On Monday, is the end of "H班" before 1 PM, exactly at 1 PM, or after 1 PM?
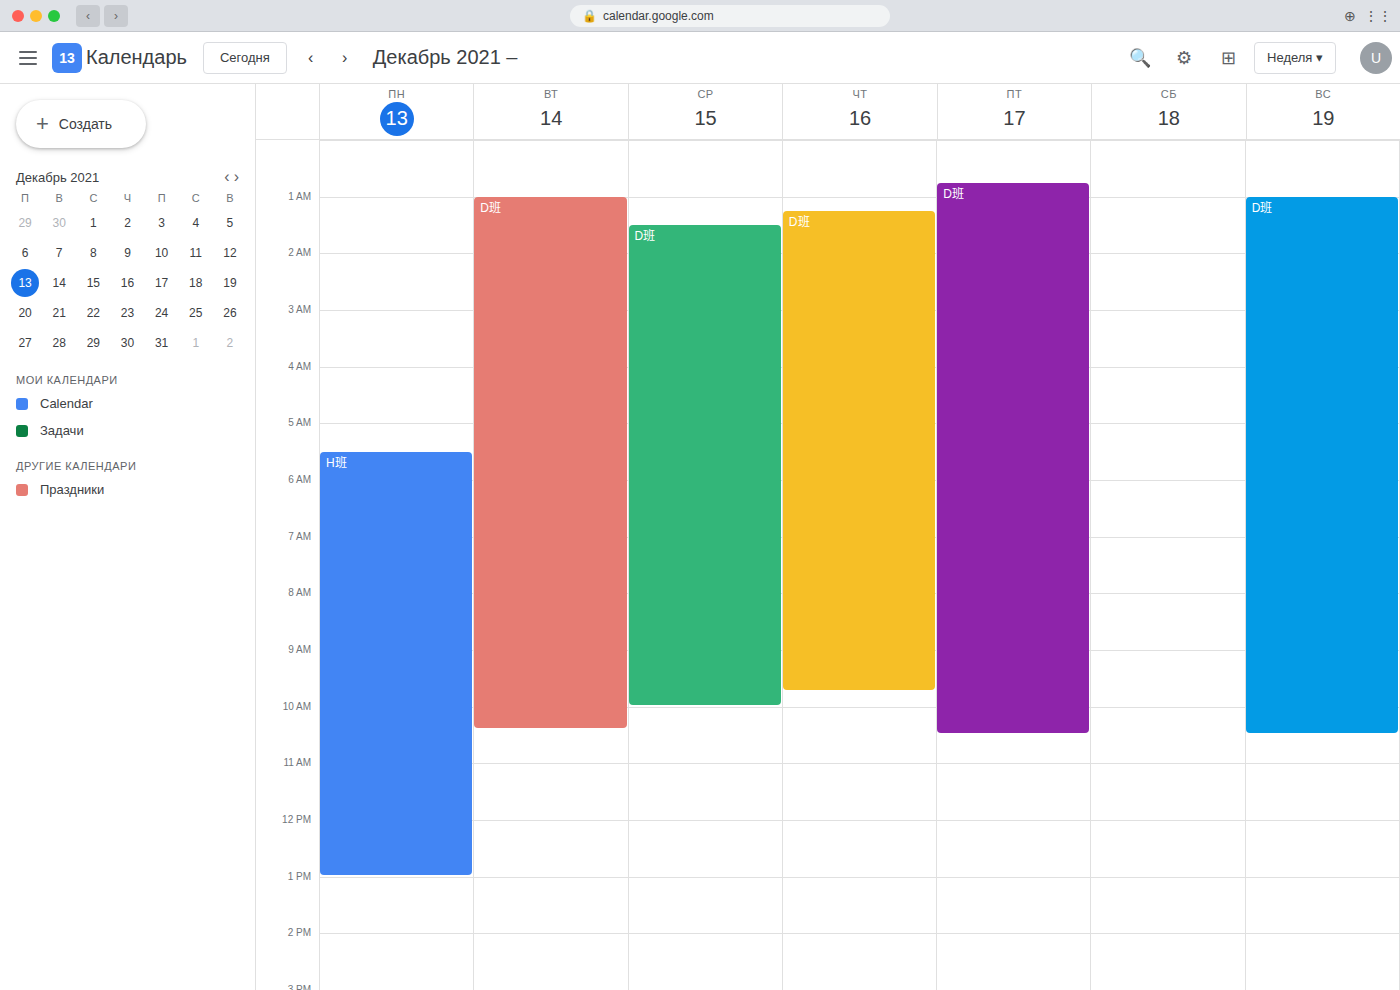
1:00 PM -- exactly at 1 PM, on the 1 PM line.